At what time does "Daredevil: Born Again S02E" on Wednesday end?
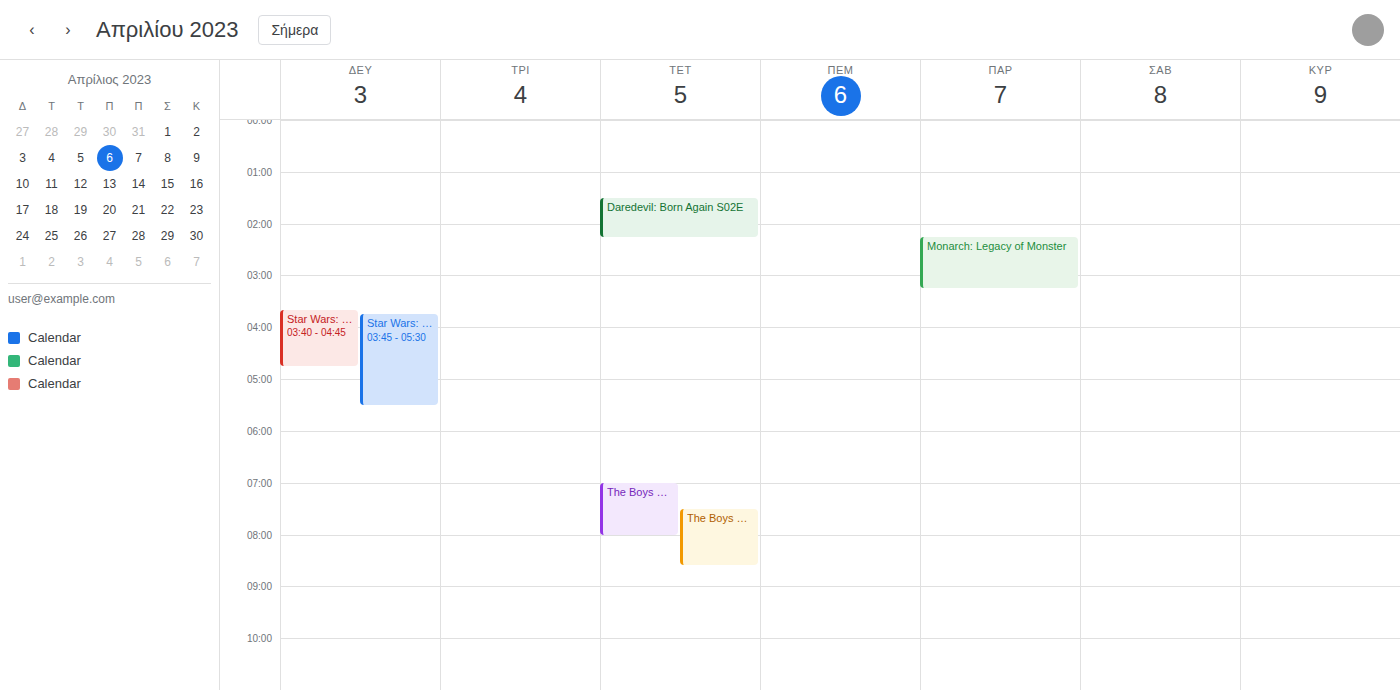
02:15